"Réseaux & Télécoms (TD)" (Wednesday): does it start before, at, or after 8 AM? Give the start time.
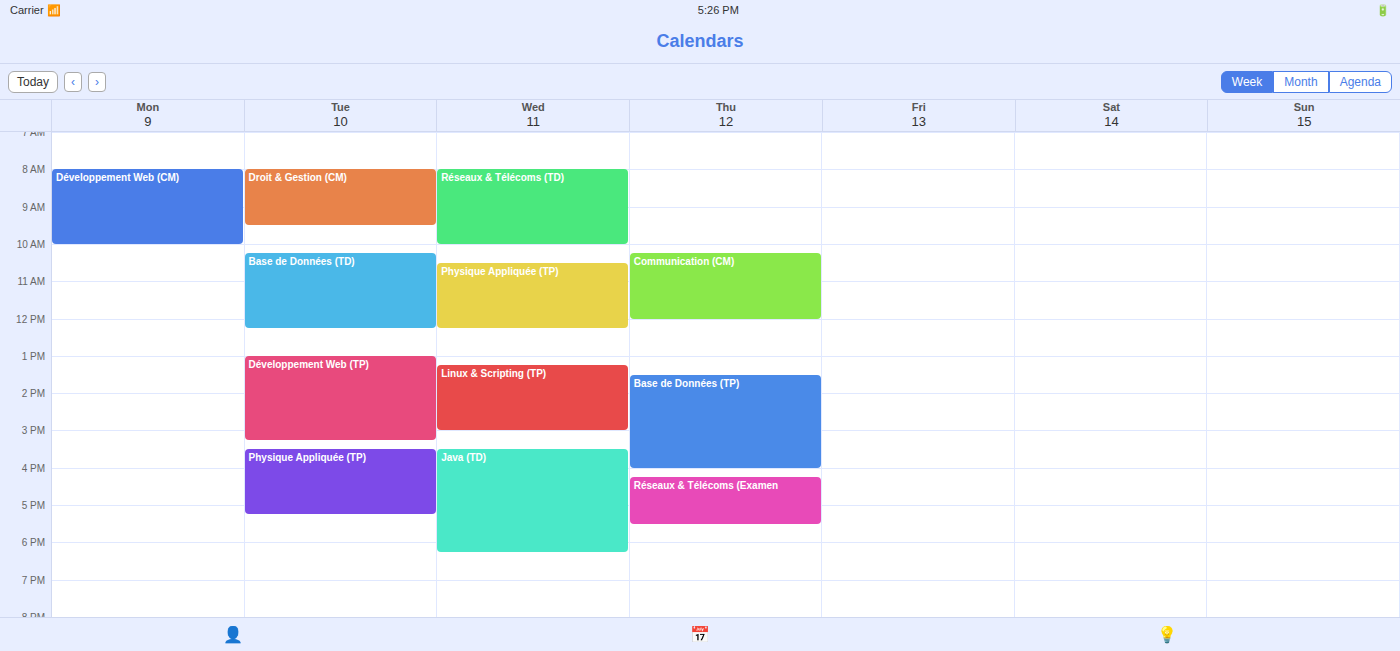
8:00 AM -- exactly at 8 AM, on the 8 AM line.